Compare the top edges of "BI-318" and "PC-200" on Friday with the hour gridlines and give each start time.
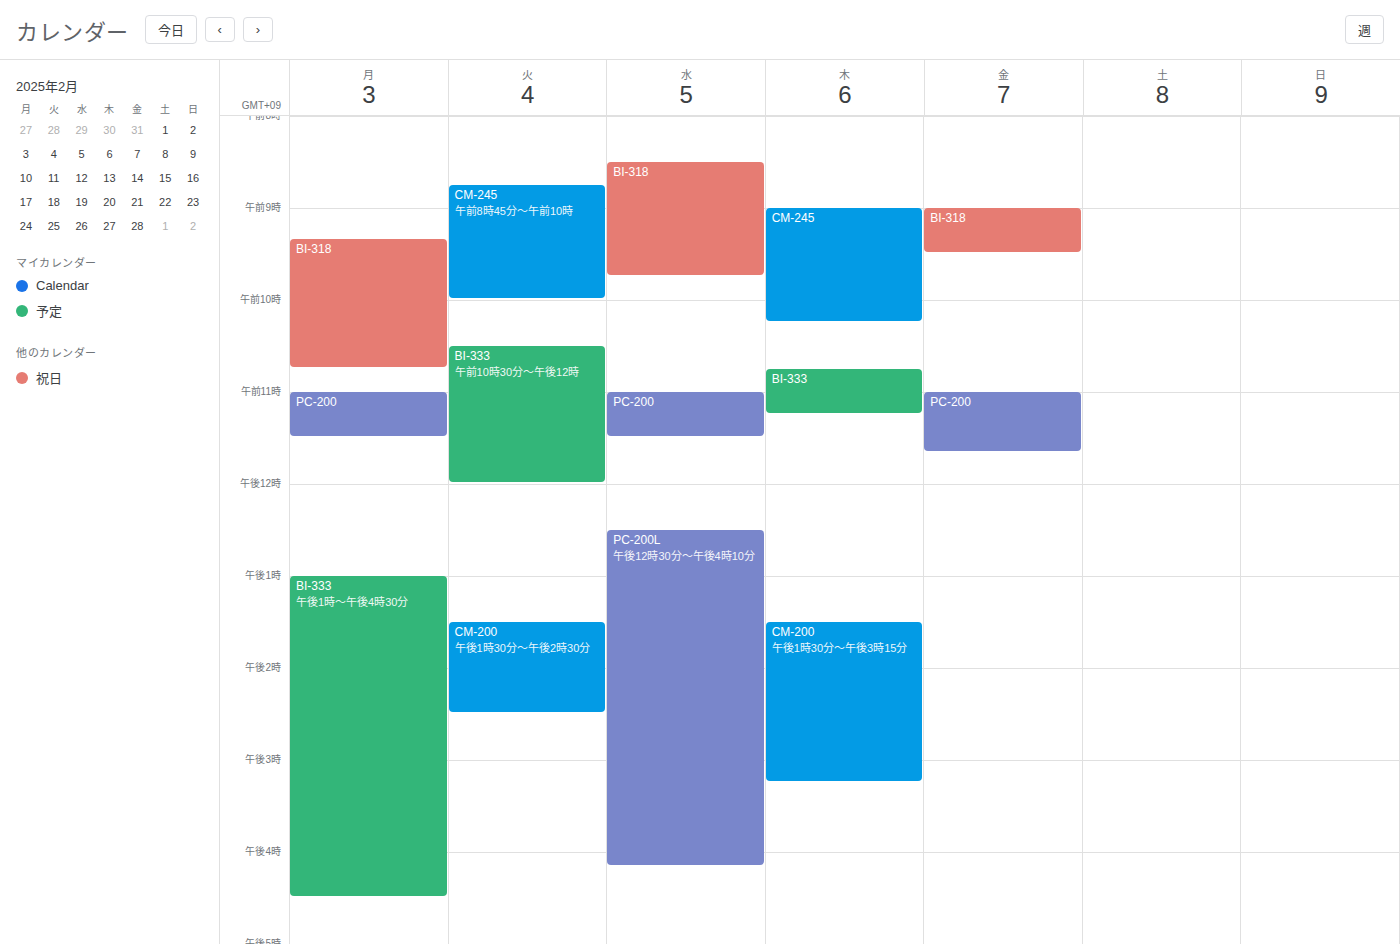
"BI-318": 9:00 AM, exactly on the 9 AM line. "PC-200": 11:00 AM, exactly on the 11 AM line.